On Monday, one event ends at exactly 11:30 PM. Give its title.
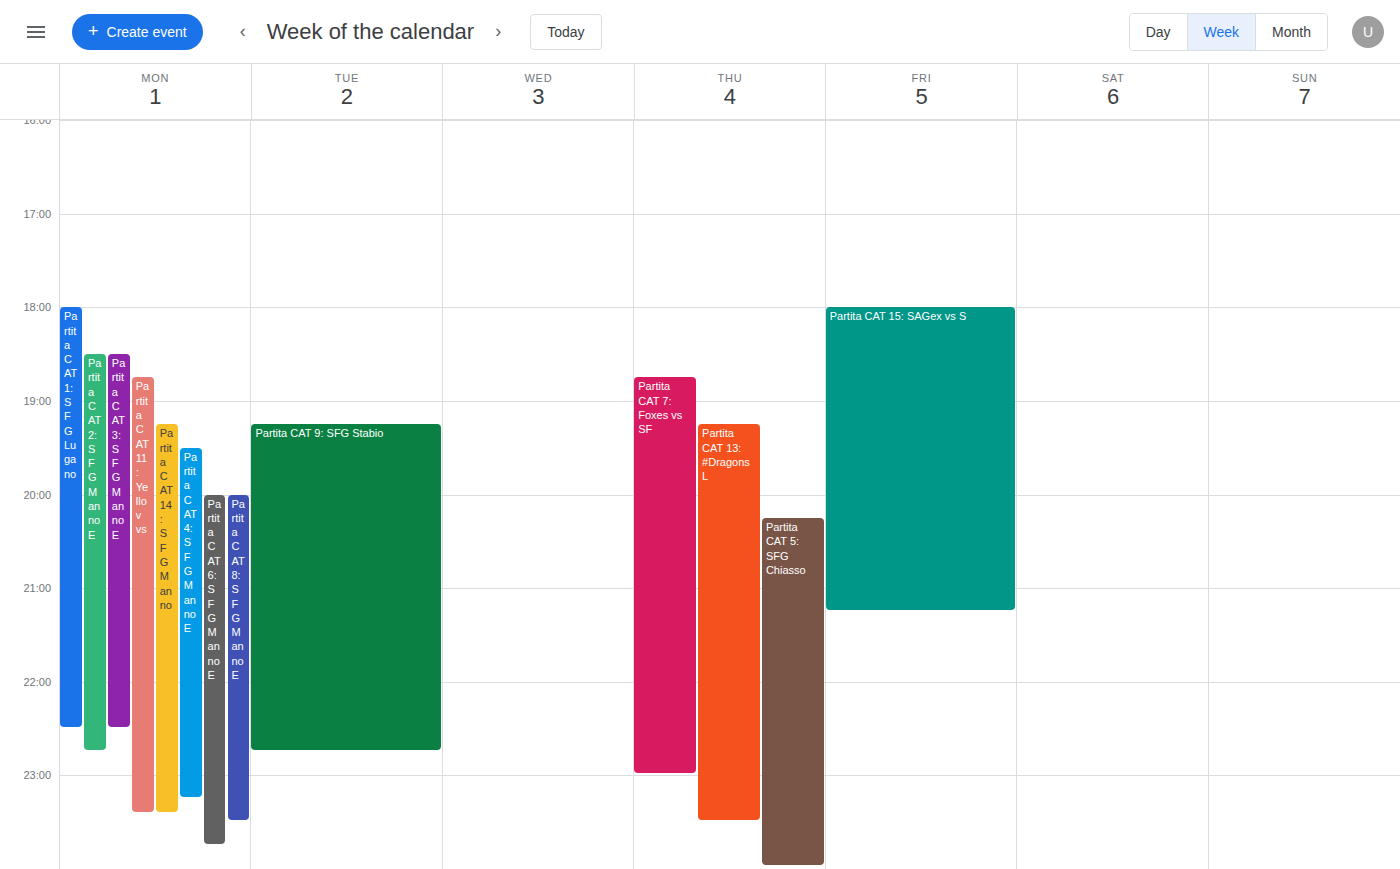
"Partita CAT 8: SFG Manno E"